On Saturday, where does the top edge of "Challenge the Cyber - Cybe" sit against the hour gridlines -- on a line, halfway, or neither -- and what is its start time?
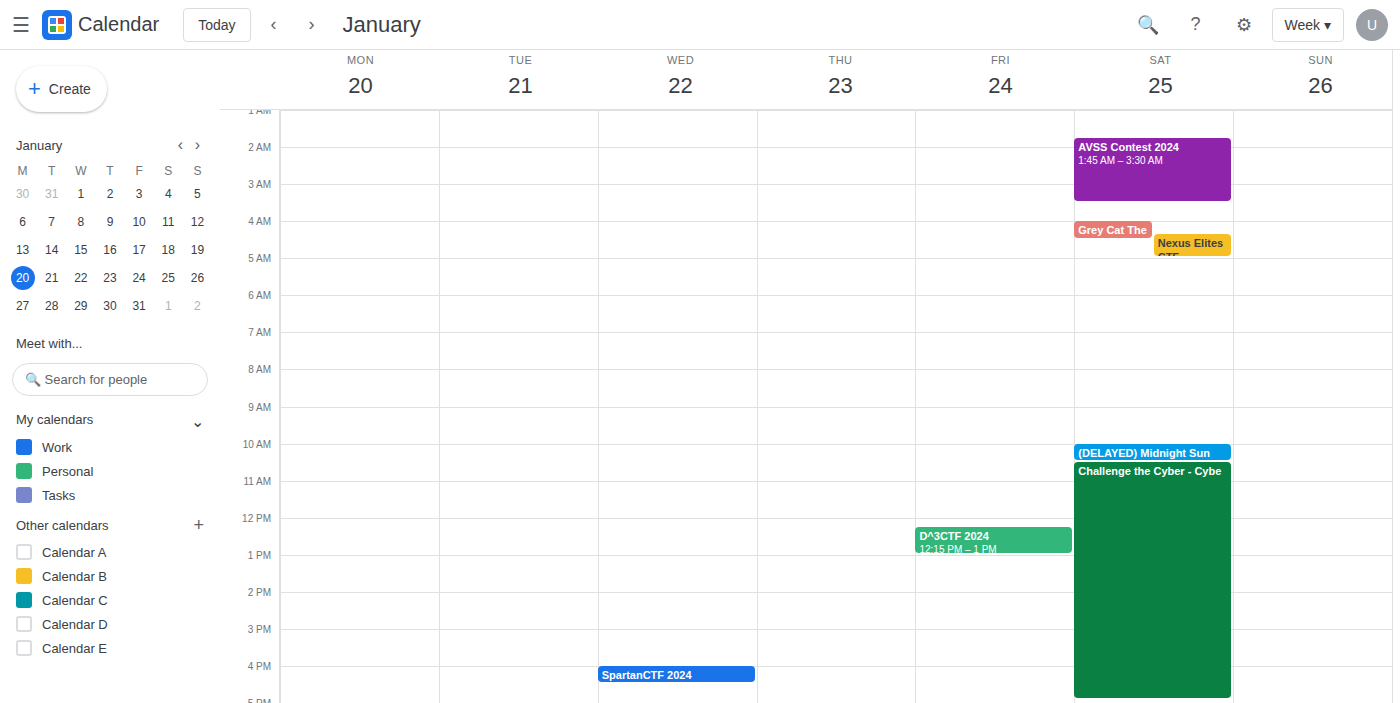
10:30 -- halfway between the 10:00 and 11:00 lines.